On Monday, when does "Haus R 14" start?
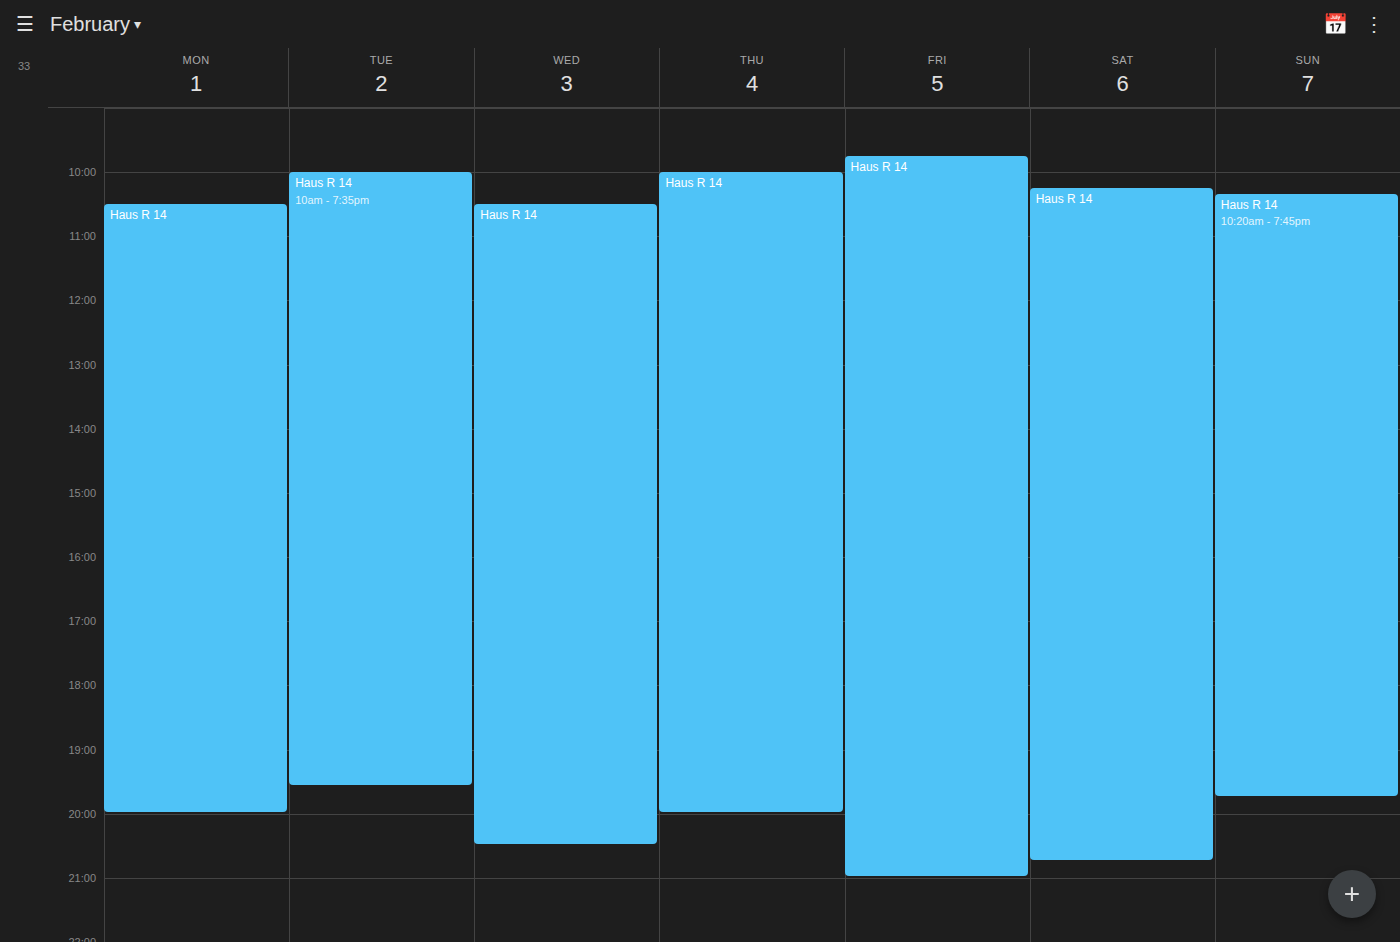
10:30 AM